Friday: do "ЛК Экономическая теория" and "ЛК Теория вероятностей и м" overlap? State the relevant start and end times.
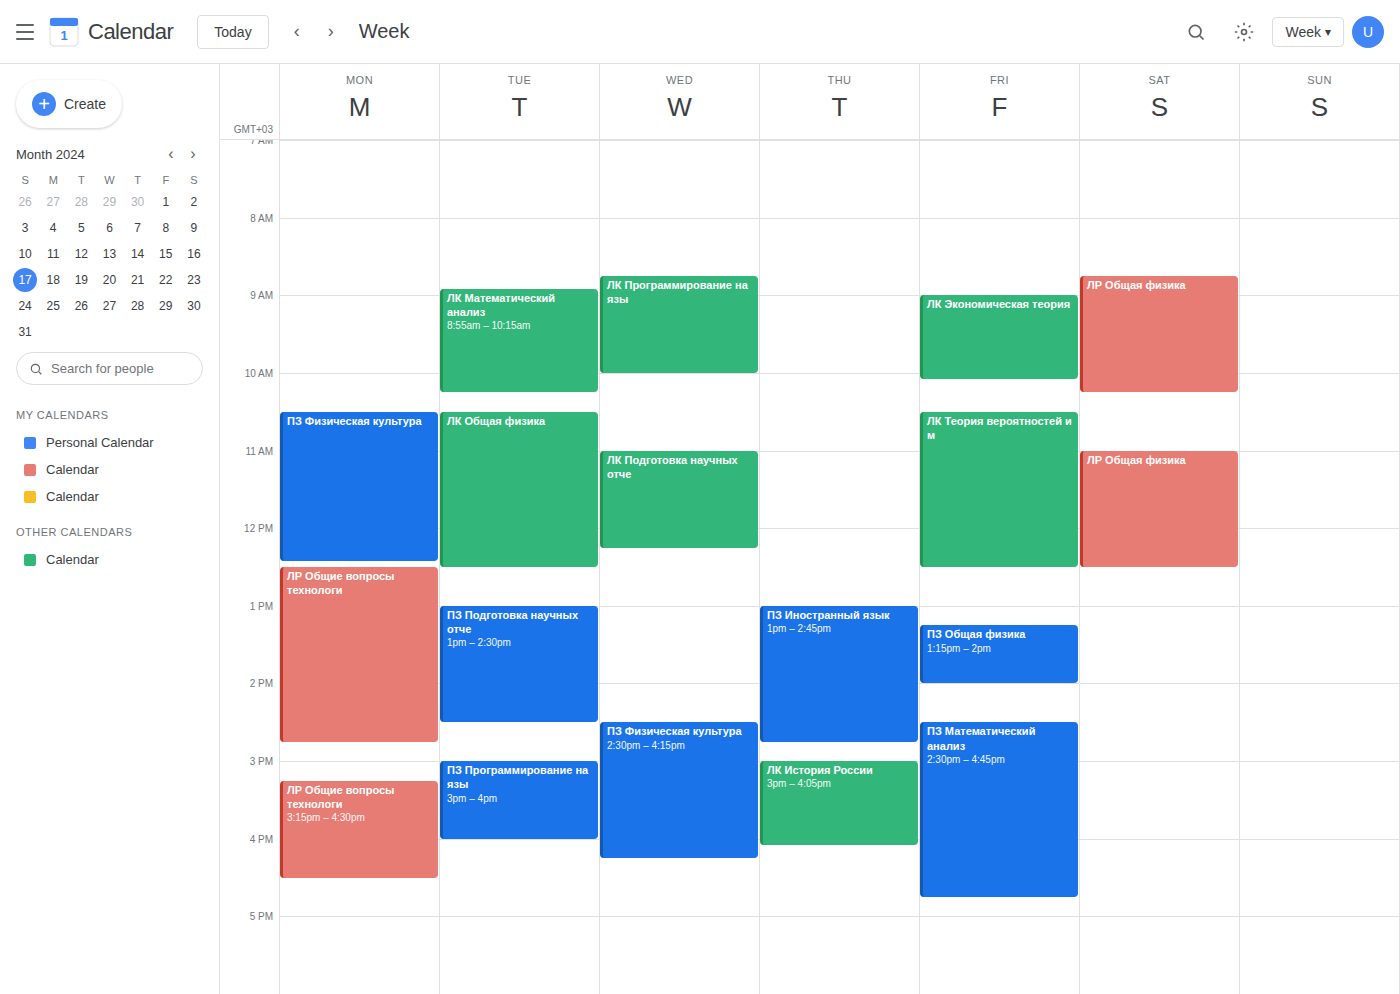
"ЛК Экономическая теория" ends at 10:05 AM and "ЛК Теория вероятностей и м" starts at 10:30 AM -- no overlap.